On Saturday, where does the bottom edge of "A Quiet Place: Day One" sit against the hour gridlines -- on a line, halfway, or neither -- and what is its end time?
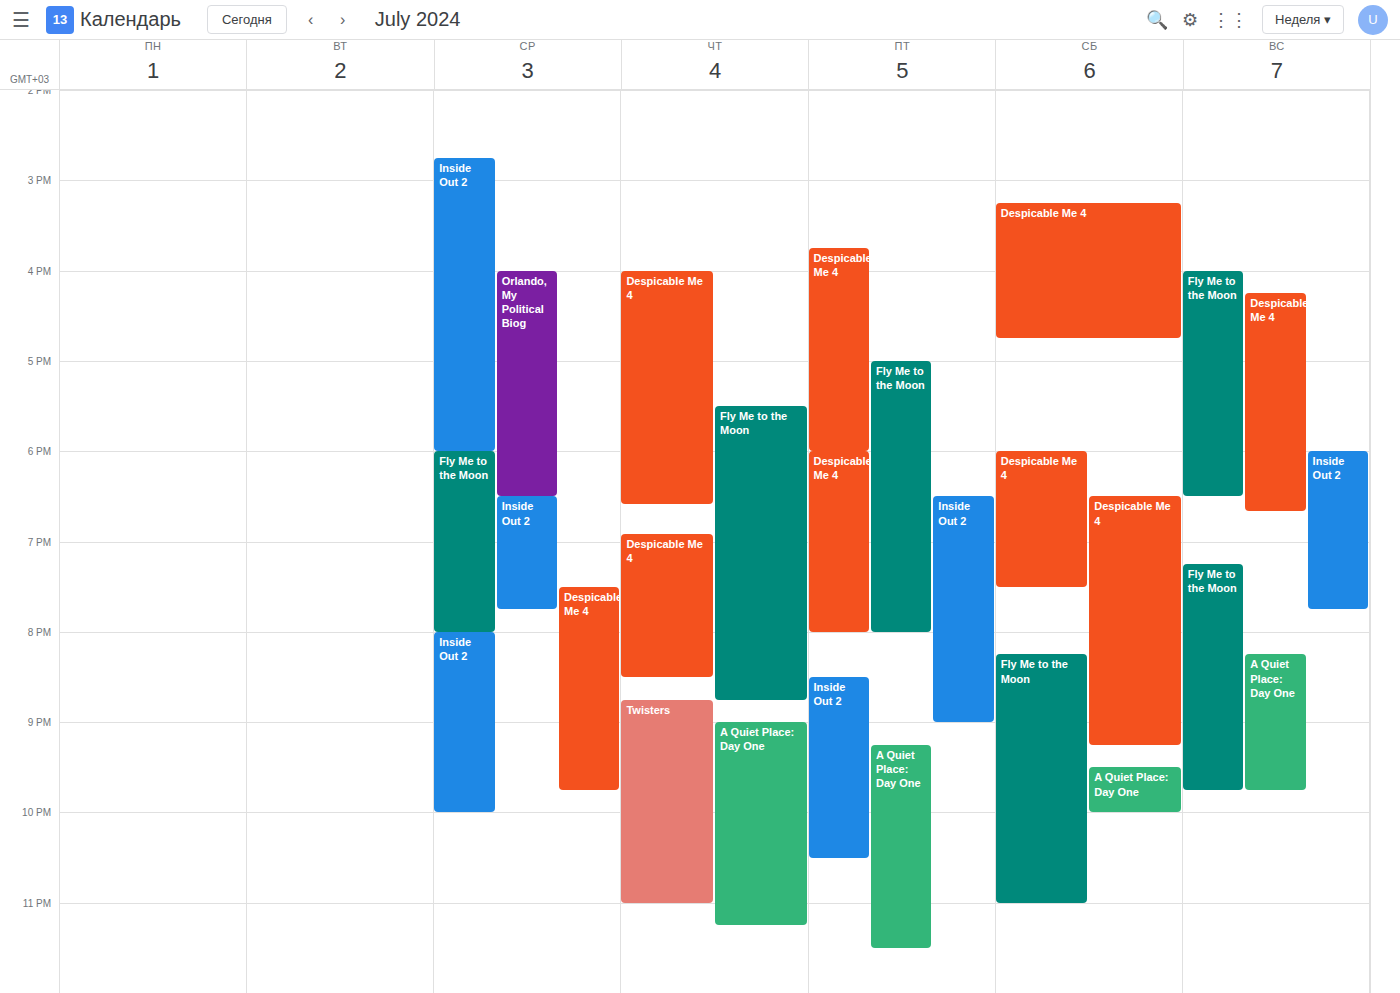
10:00 PM -- exactly on the 10 PM line.